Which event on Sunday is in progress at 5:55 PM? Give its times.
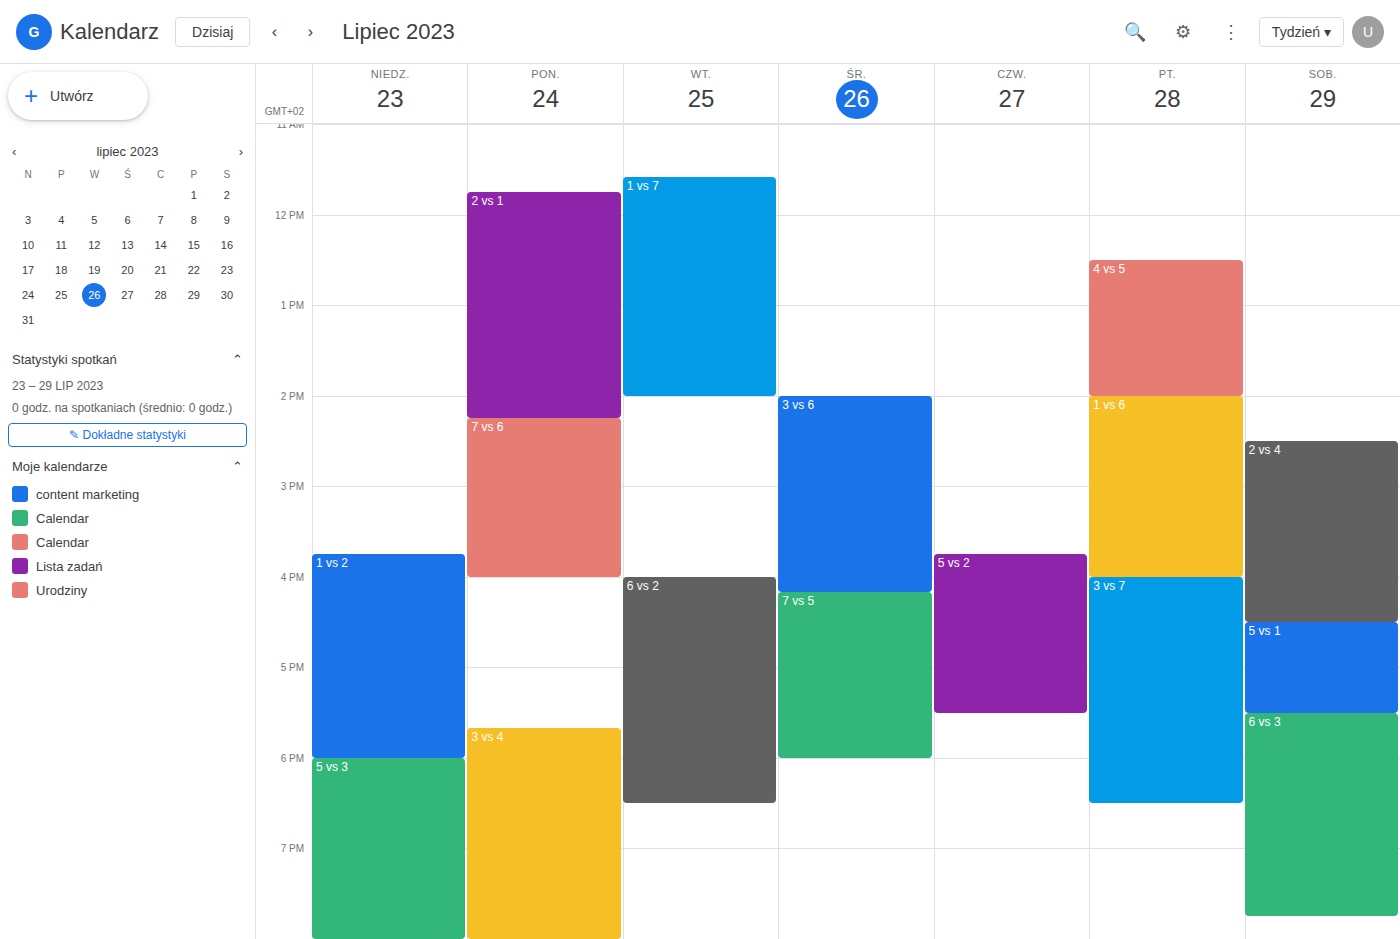
"1 vs 2", 3:45 PM to 6:00 PM